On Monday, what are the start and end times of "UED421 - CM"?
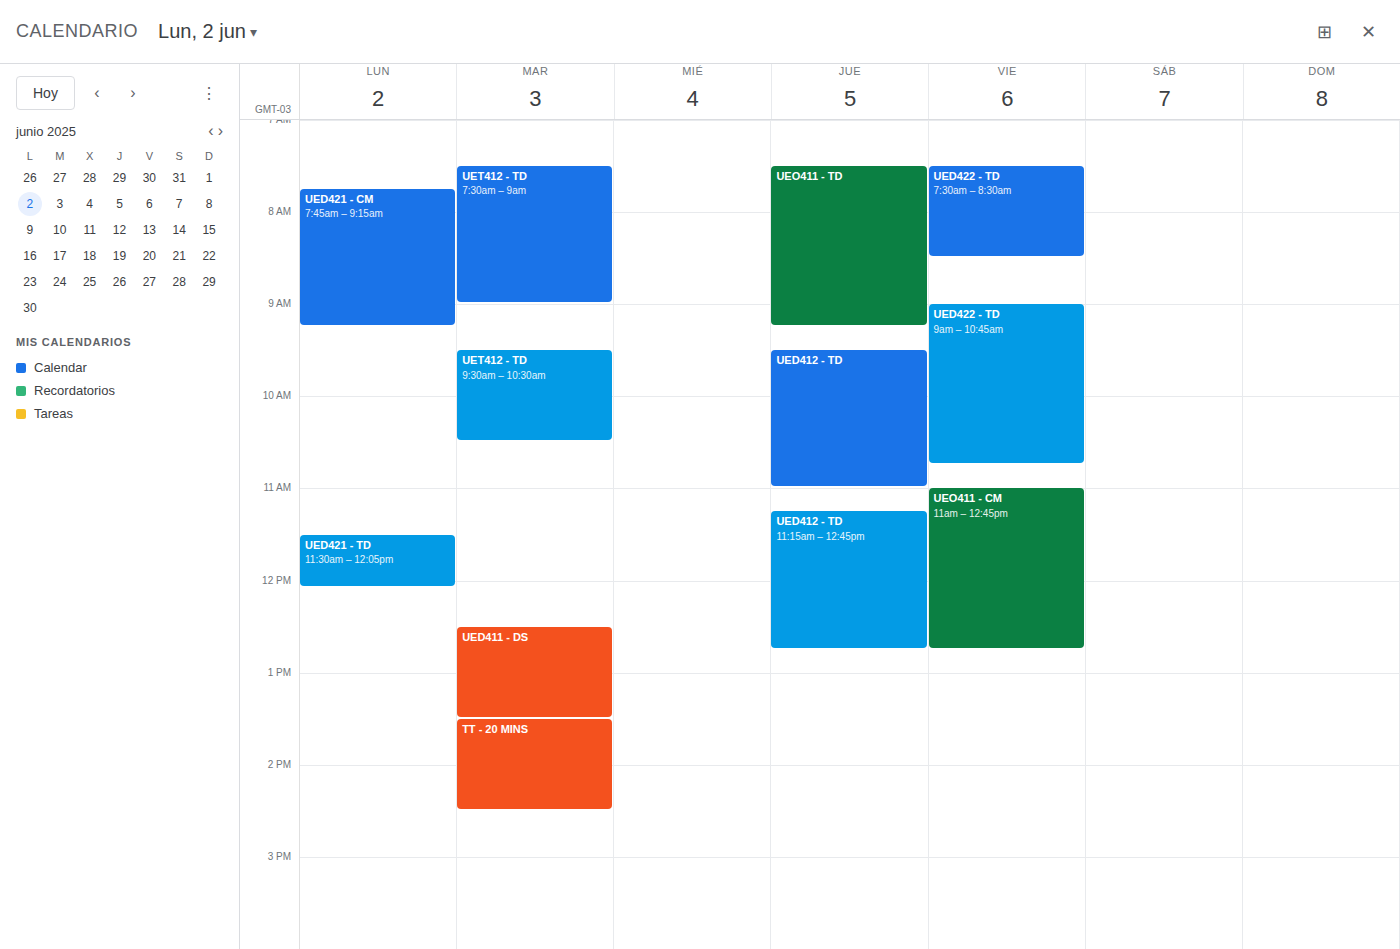
7:45 AM to 9:15 AM